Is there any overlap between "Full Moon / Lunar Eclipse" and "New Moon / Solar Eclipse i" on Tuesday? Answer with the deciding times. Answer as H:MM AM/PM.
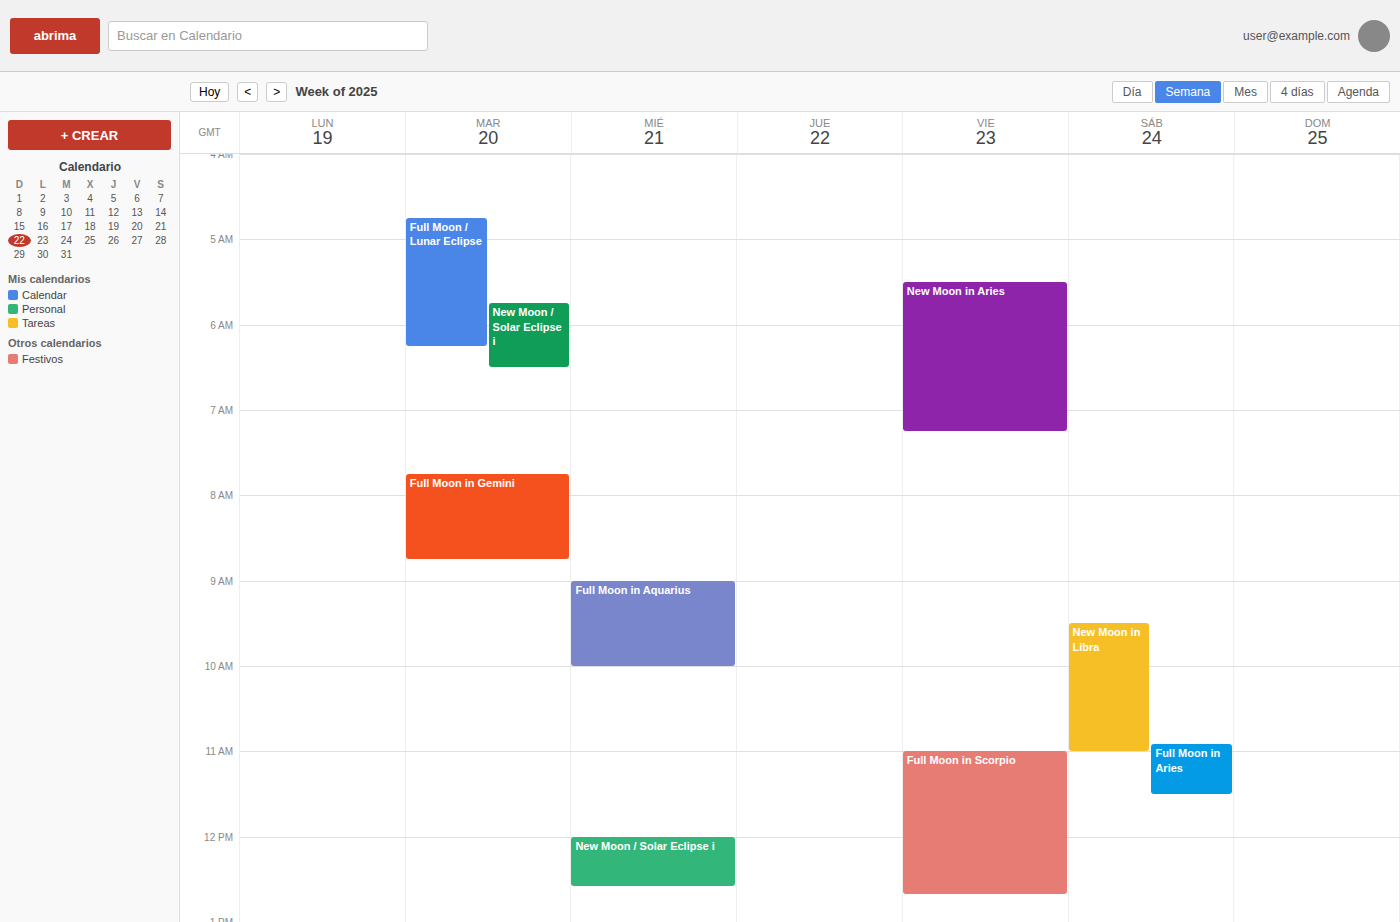
"New Moon / Solar Eclipse i" starts at 5:45 AM, before "Full Moon / Lunar Eclipse" ends at 6:15 AM -- they overlap.